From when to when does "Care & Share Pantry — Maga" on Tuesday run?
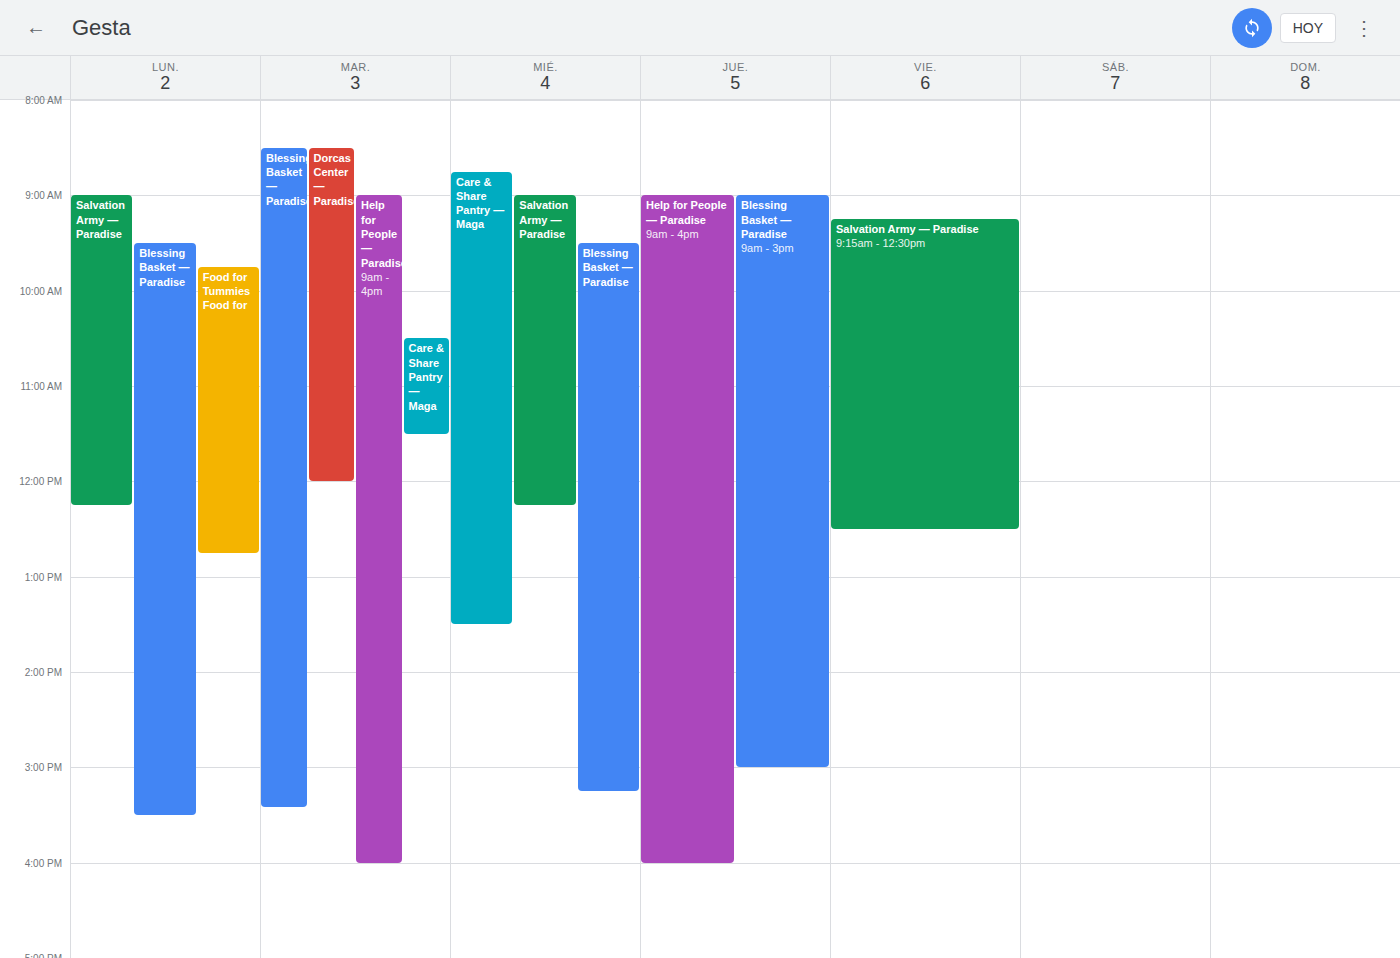
10:30 AM to 11:30 AM